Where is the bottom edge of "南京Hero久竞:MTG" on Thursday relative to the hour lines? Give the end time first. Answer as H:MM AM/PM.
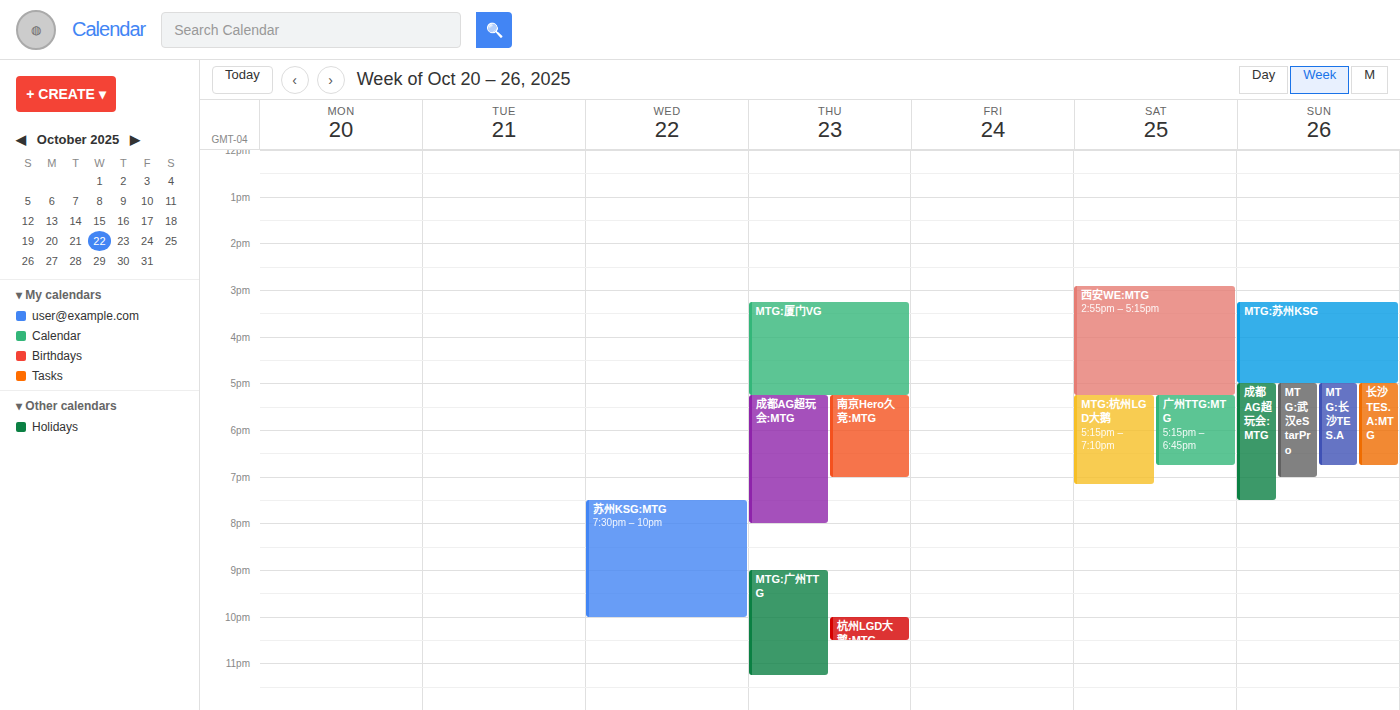
7:00 PM -- exactly on the 7 PM line.